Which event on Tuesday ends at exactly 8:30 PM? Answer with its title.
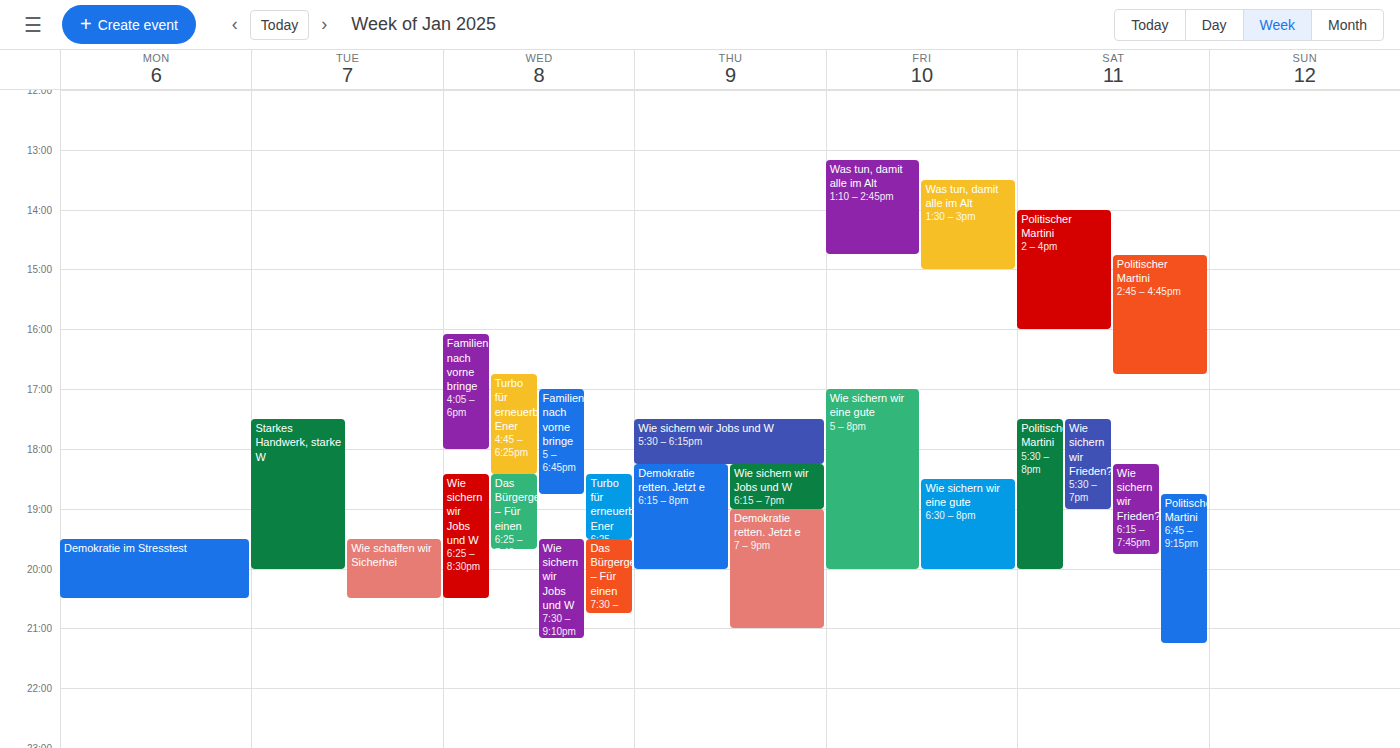
"Wie schaffen wir Sicherhei"